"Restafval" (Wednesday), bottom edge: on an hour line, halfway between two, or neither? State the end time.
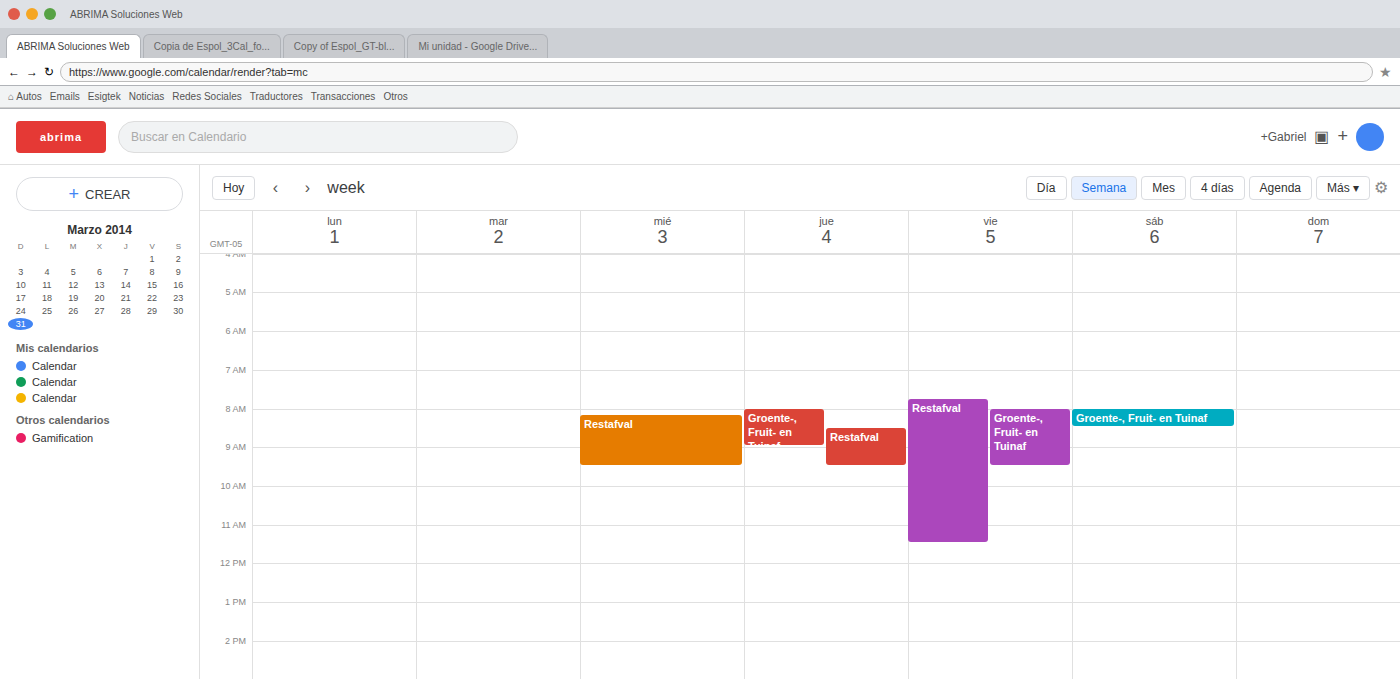
9:30 AM -- halfway between the 9 AM and 10 AM lines.